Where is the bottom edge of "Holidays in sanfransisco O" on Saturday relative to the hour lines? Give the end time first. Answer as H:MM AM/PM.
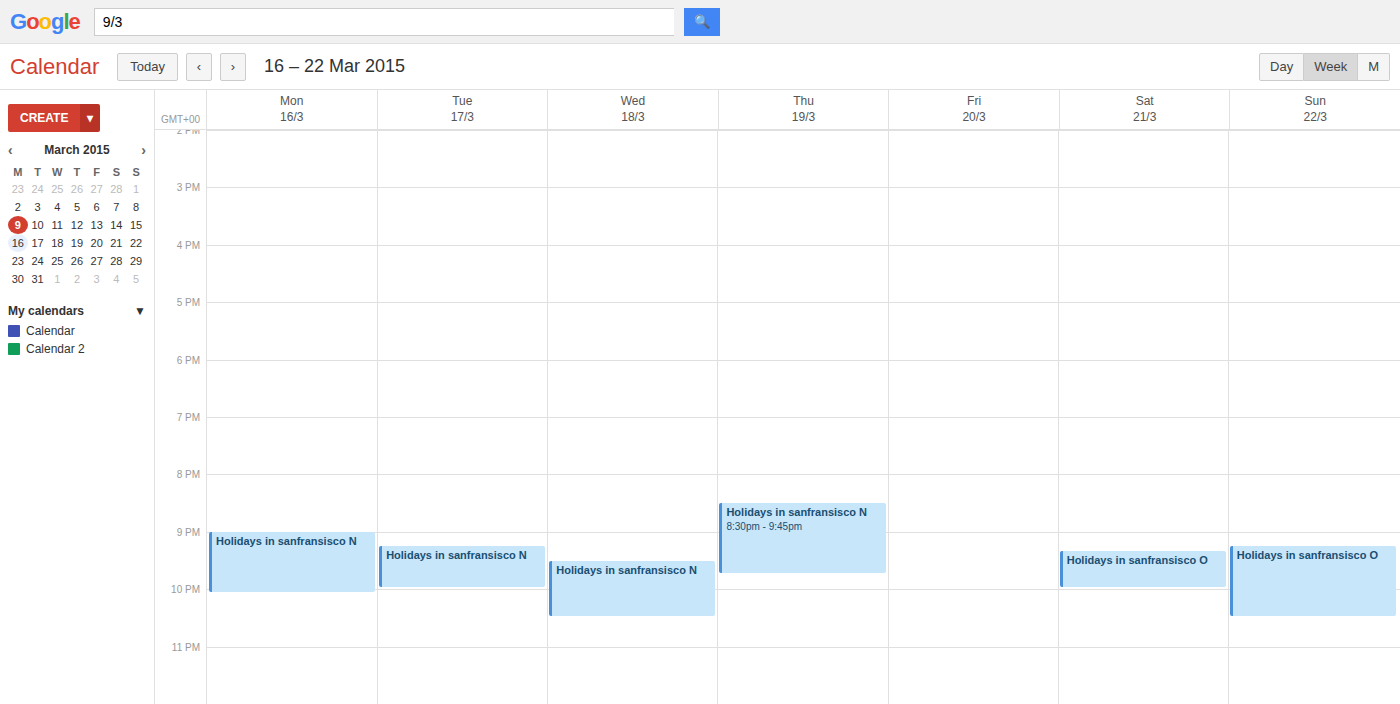
10:00 PM -- exactly on the 10 PM line.